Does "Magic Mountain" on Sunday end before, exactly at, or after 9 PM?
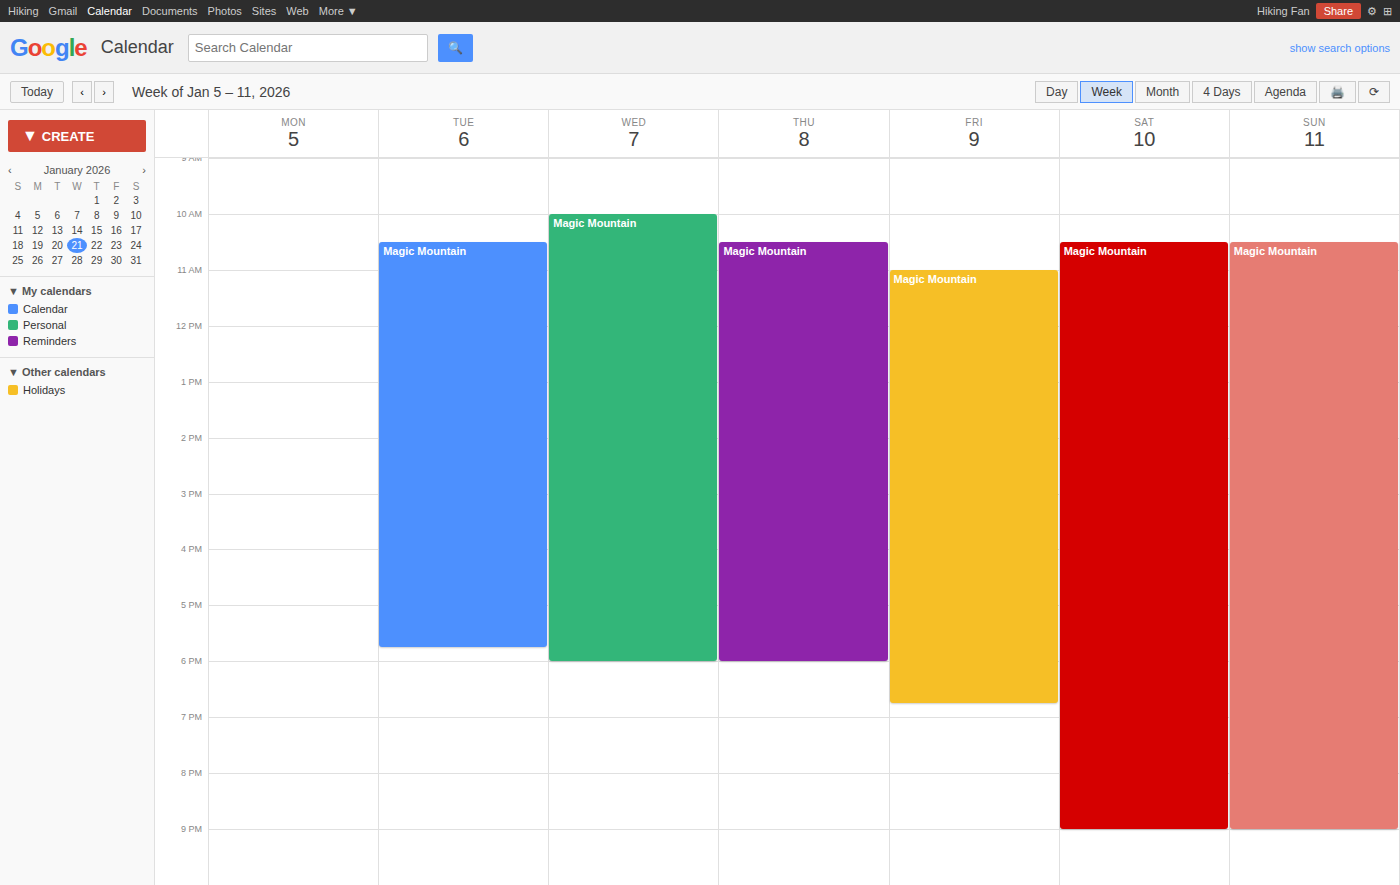
9:00 PM -- exactly at 9 PM, on the 9 PM line.